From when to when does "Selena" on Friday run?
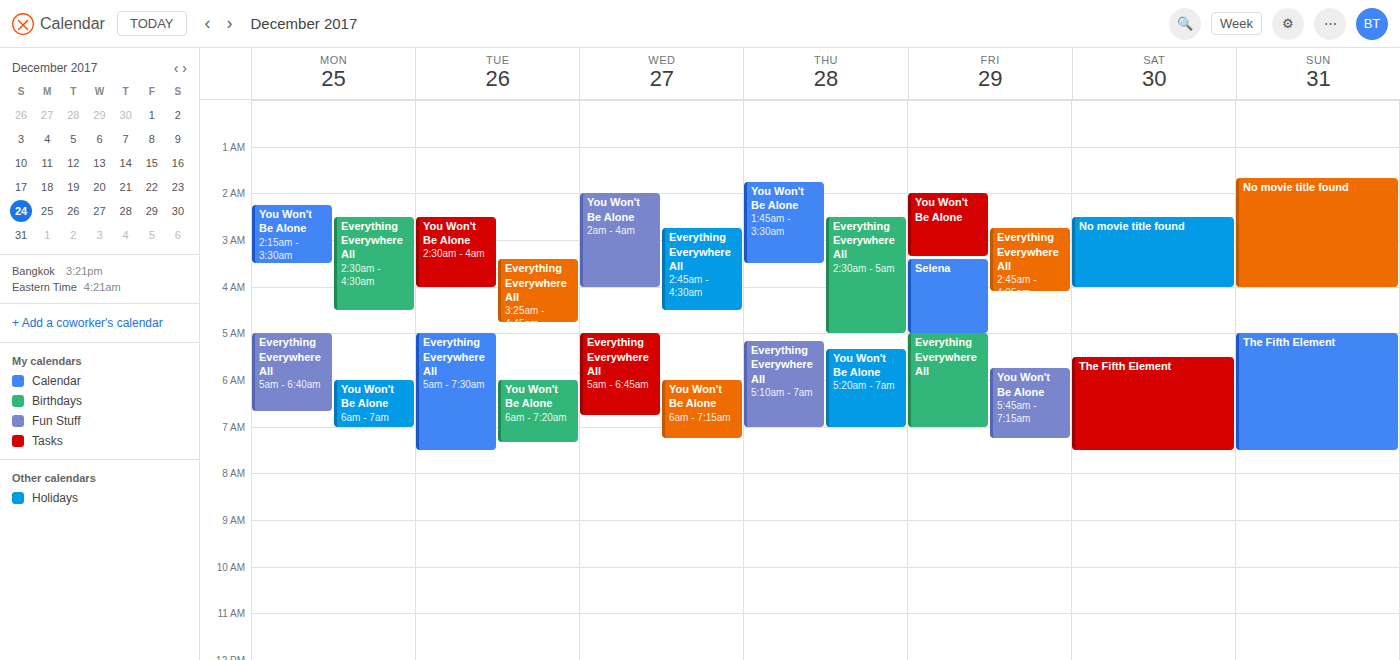
3:25 AM to 5:00 AM